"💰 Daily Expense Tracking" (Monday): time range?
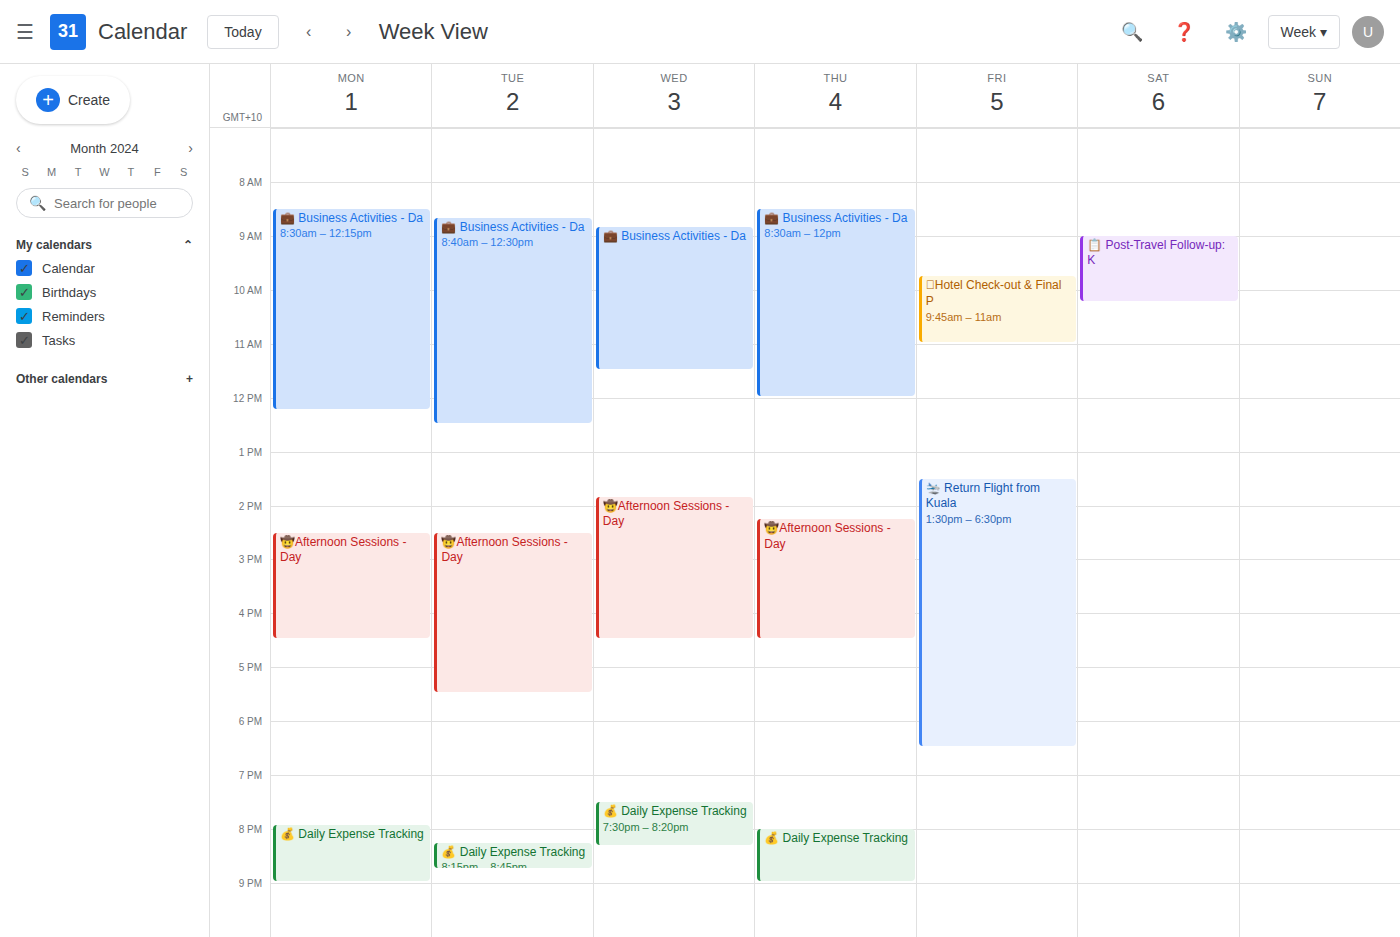
7:55 PM to 9:00 PM